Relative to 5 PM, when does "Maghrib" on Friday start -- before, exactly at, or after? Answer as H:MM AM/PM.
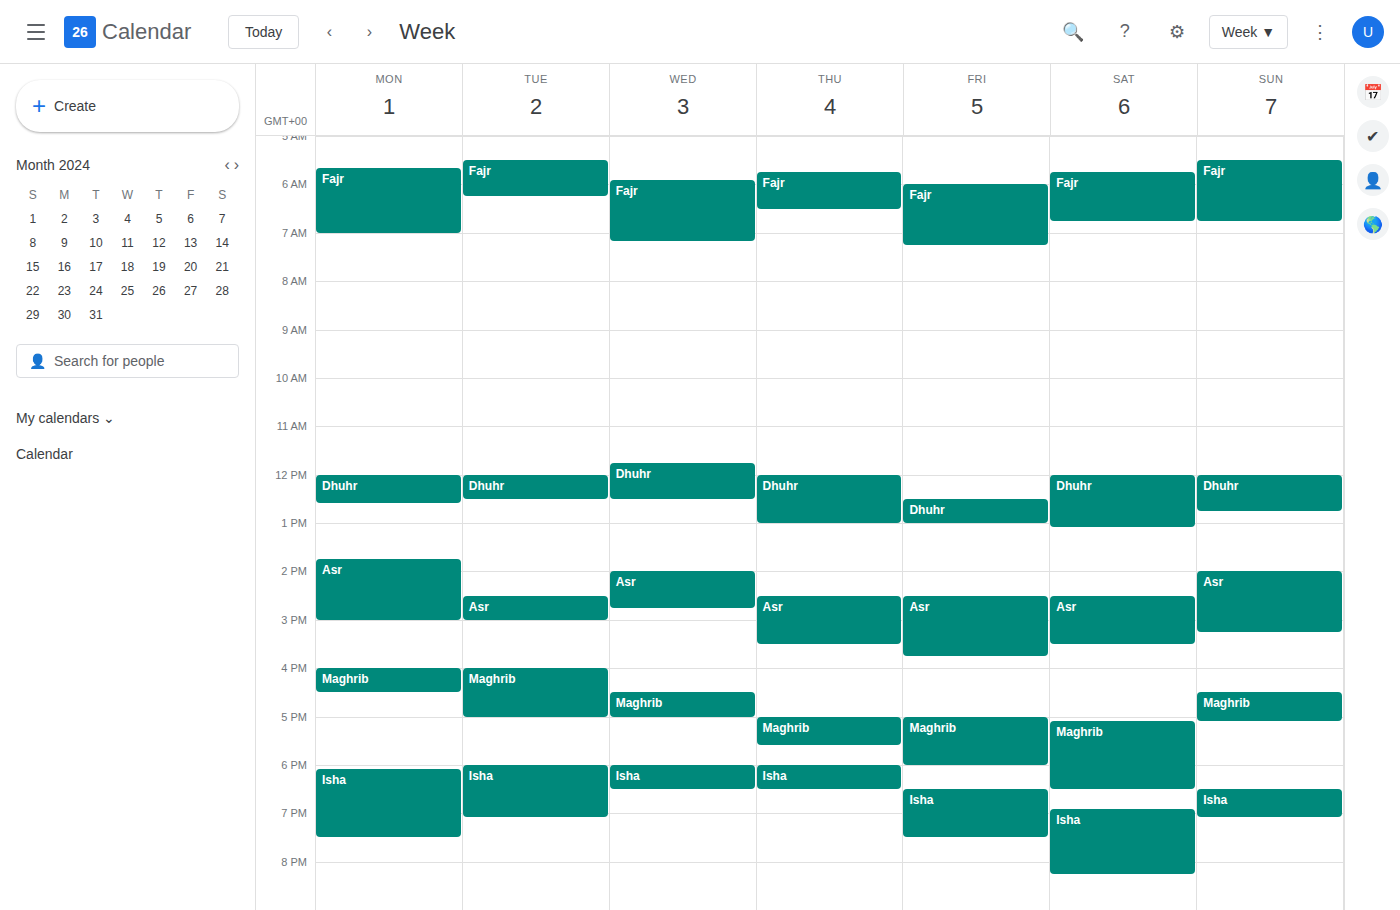
5:00 PM -- exactly at 5 PM, on the 5 PM line.